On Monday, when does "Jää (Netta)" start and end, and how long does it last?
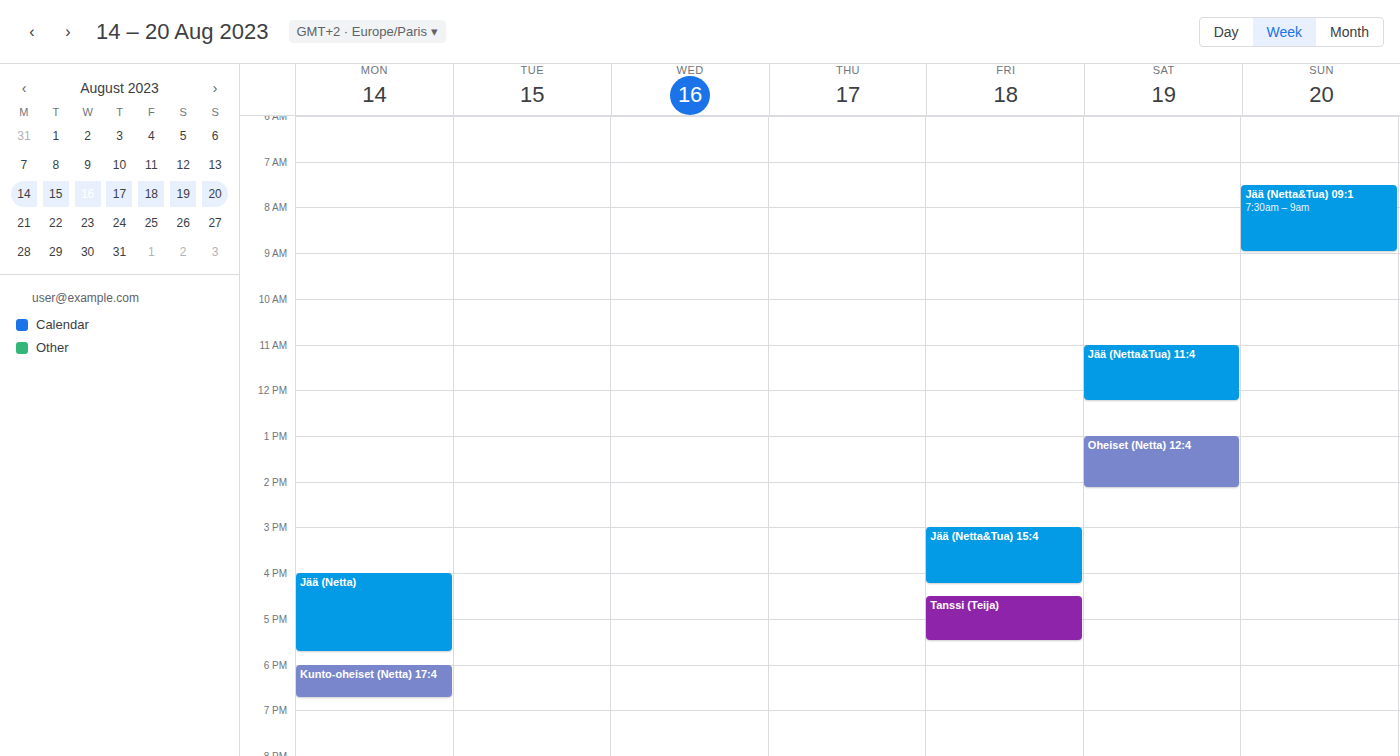
4:00 PM to 5:45 PM, 1 hour 45 minutes